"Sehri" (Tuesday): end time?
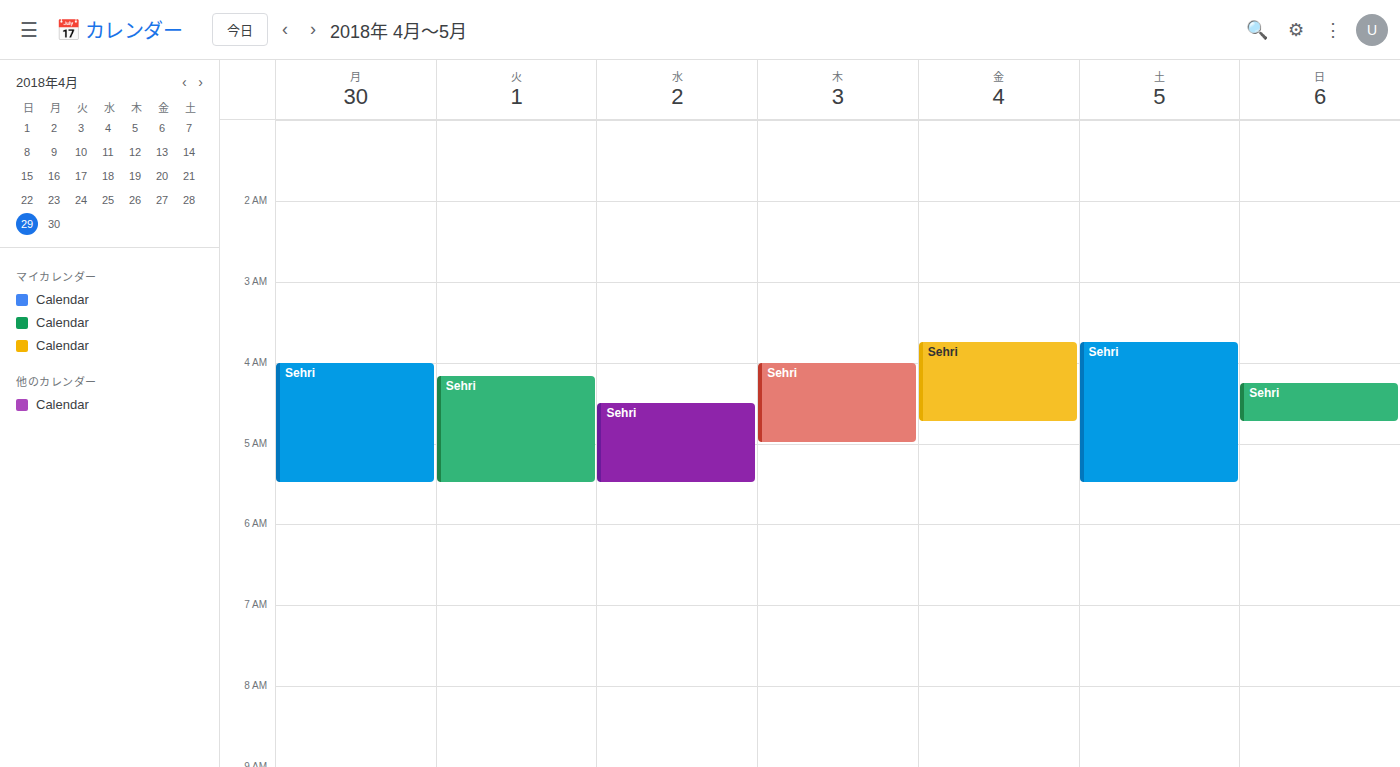
5:30 AM